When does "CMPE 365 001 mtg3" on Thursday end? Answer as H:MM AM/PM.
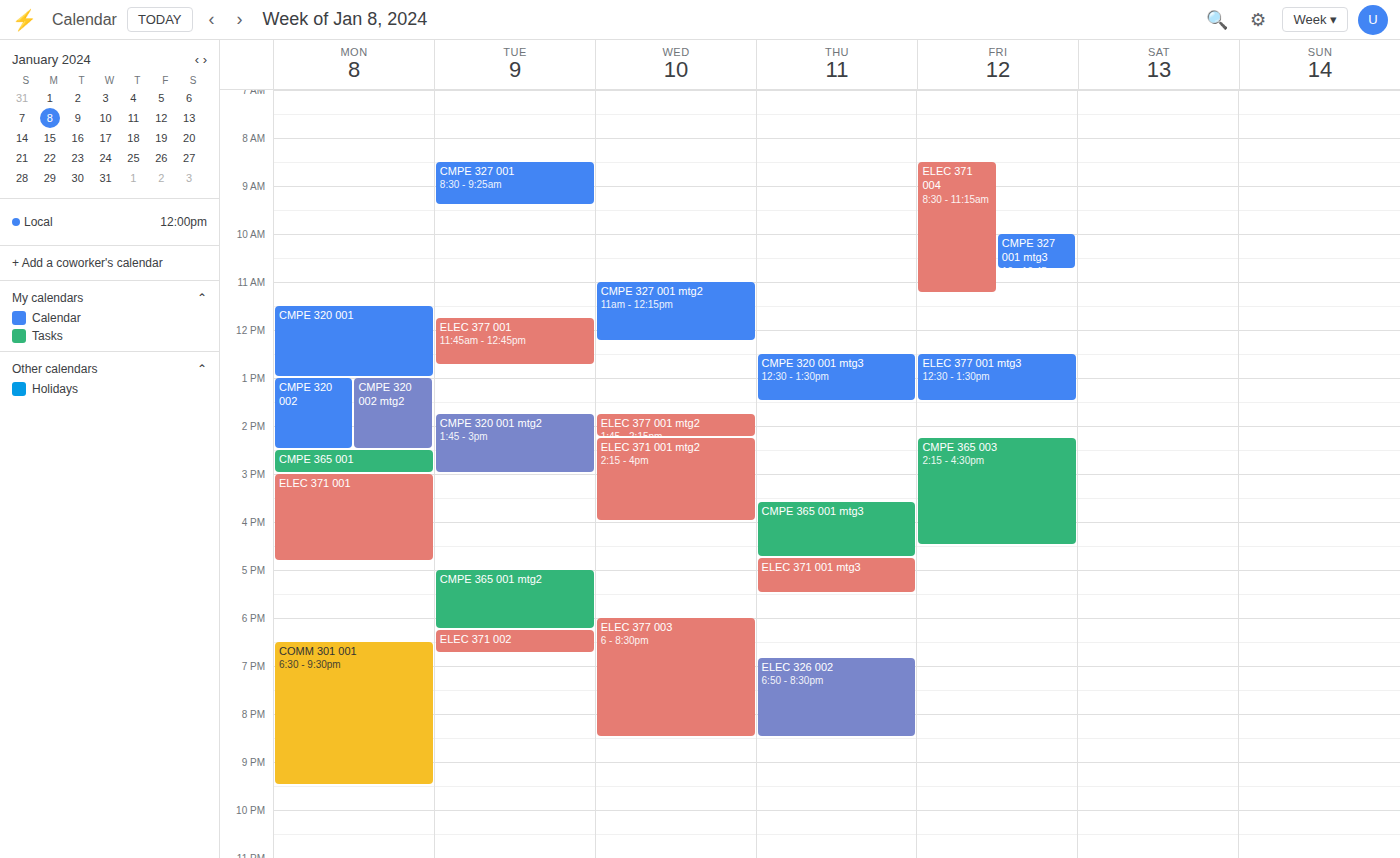
4:45 PM